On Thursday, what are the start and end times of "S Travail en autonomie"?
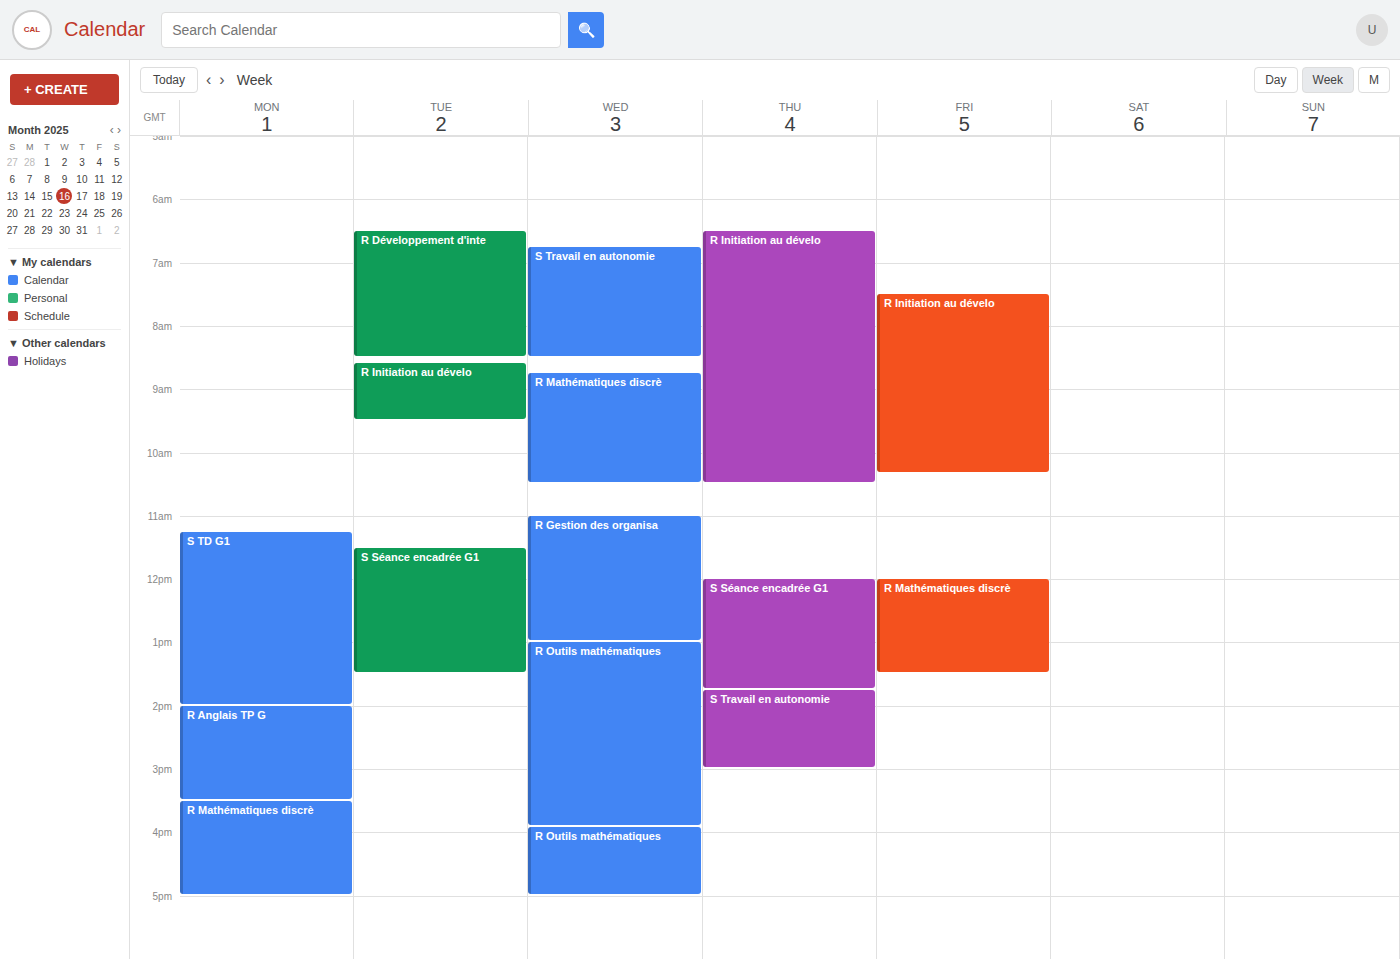
1:45 PM to 3:00 PM